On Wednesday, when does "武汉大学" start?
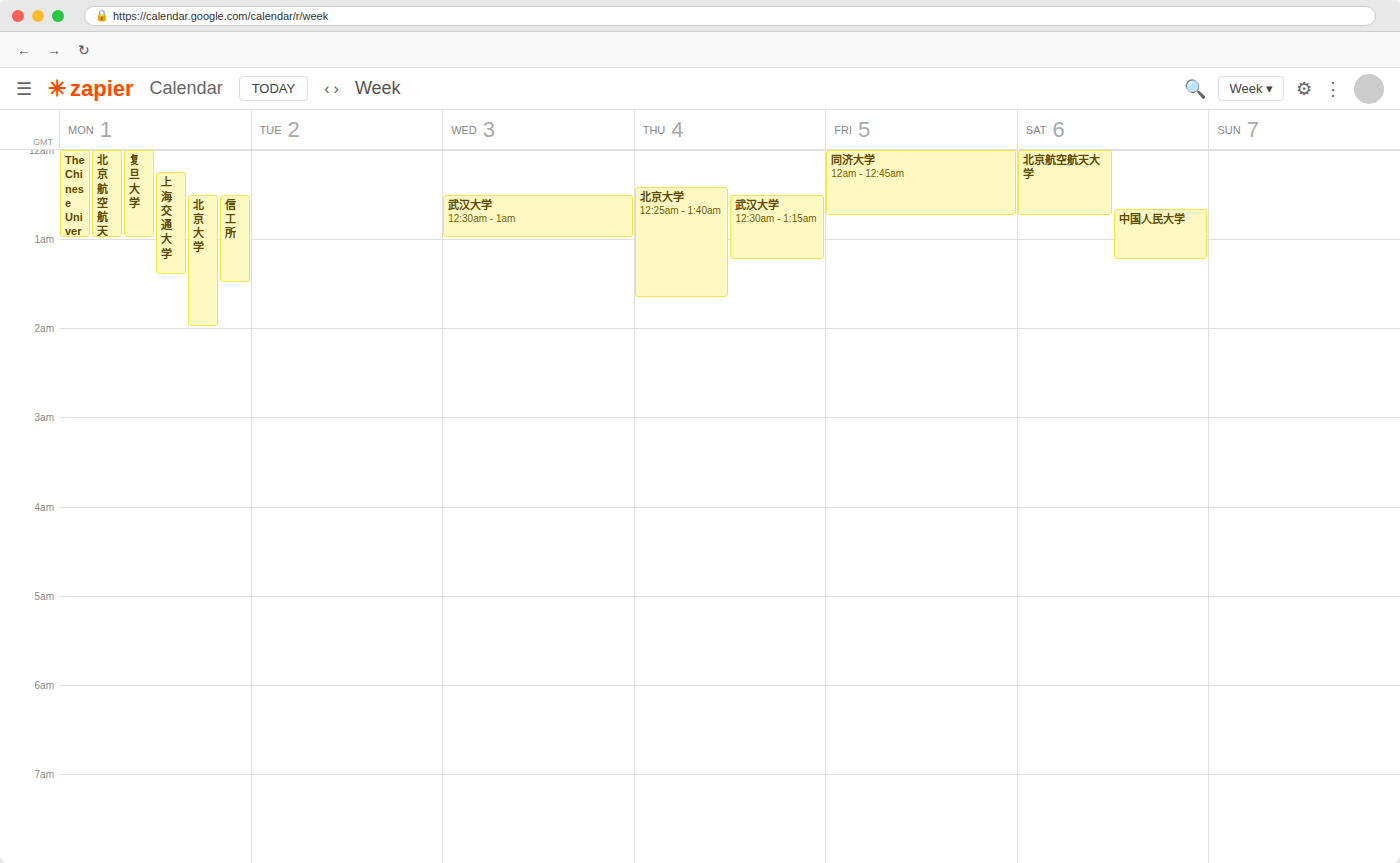
12:30 AM